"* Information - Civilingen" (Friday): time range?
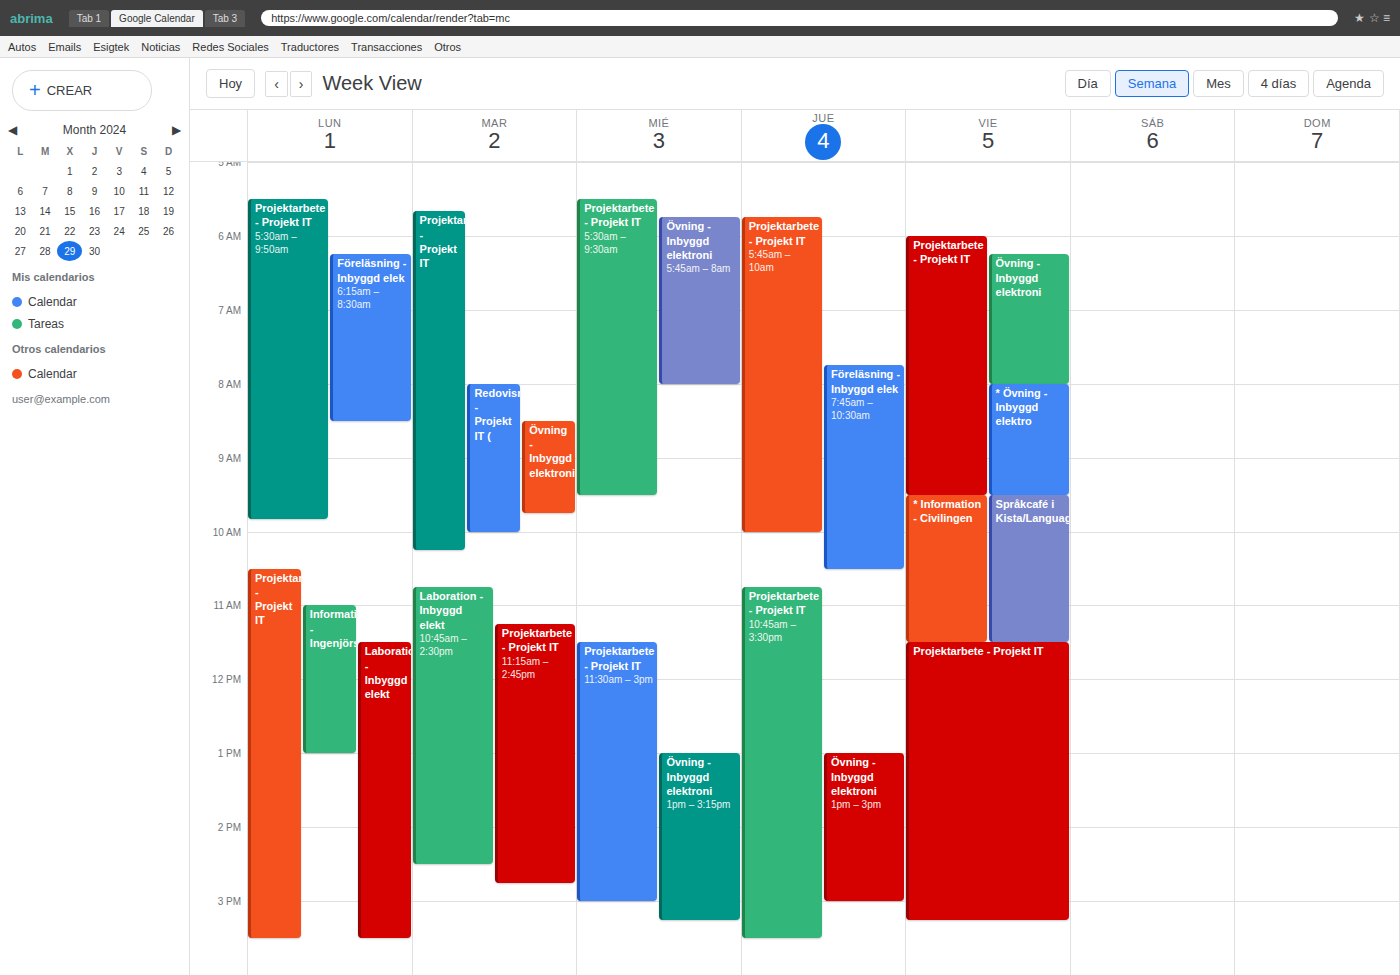
9:30 AM to 11:30 AM